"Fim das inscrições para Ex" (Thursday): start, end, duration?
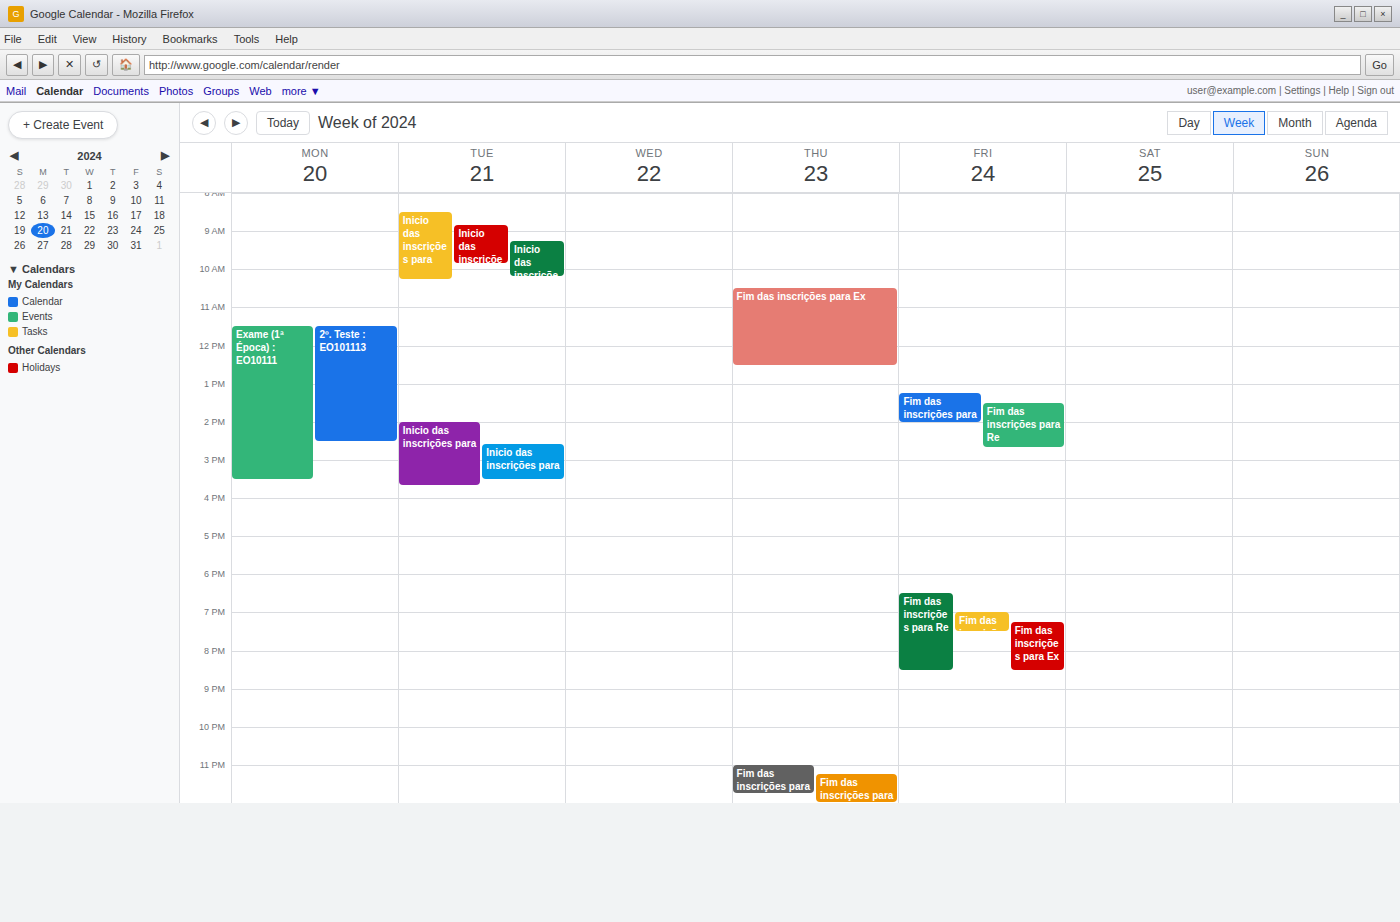
10:30 AM to 12:30 PM, 2 hours